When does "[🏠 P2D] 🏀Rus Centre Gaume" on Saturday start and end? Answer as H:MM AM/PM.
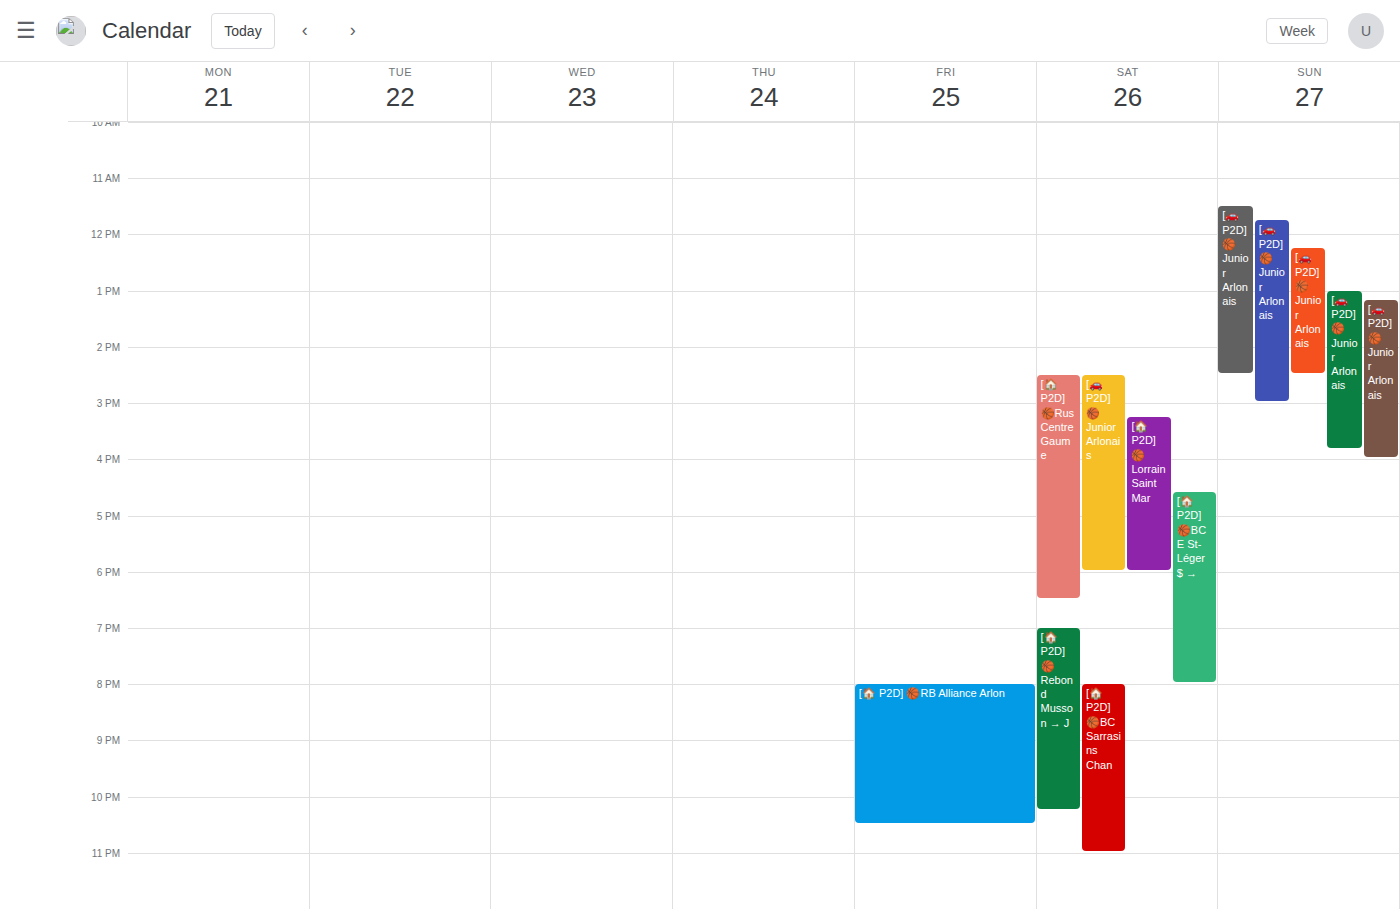
2:30 PM to 6:30 PM